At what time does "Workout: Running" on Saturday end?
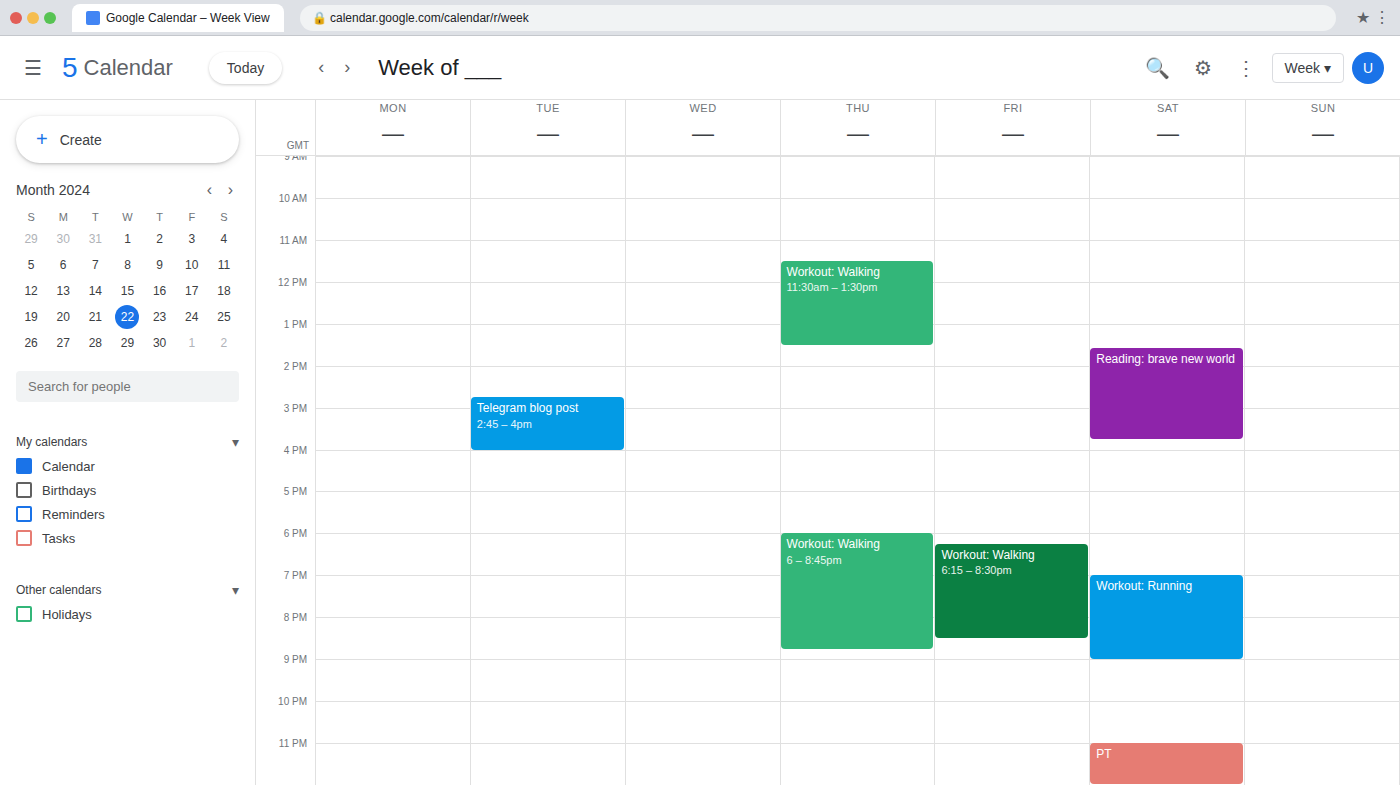
9:00 PM